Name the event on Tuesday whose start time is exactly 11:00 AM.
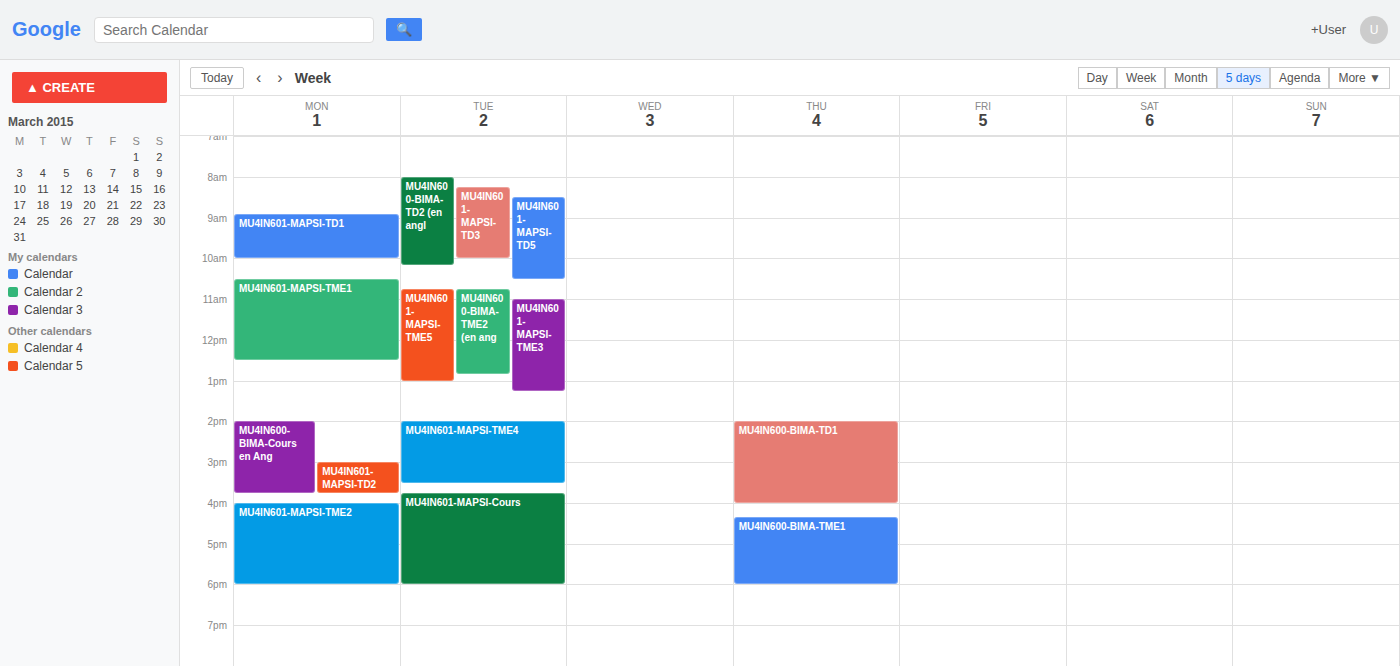
"MU4IN601-MAPSI-TME3"